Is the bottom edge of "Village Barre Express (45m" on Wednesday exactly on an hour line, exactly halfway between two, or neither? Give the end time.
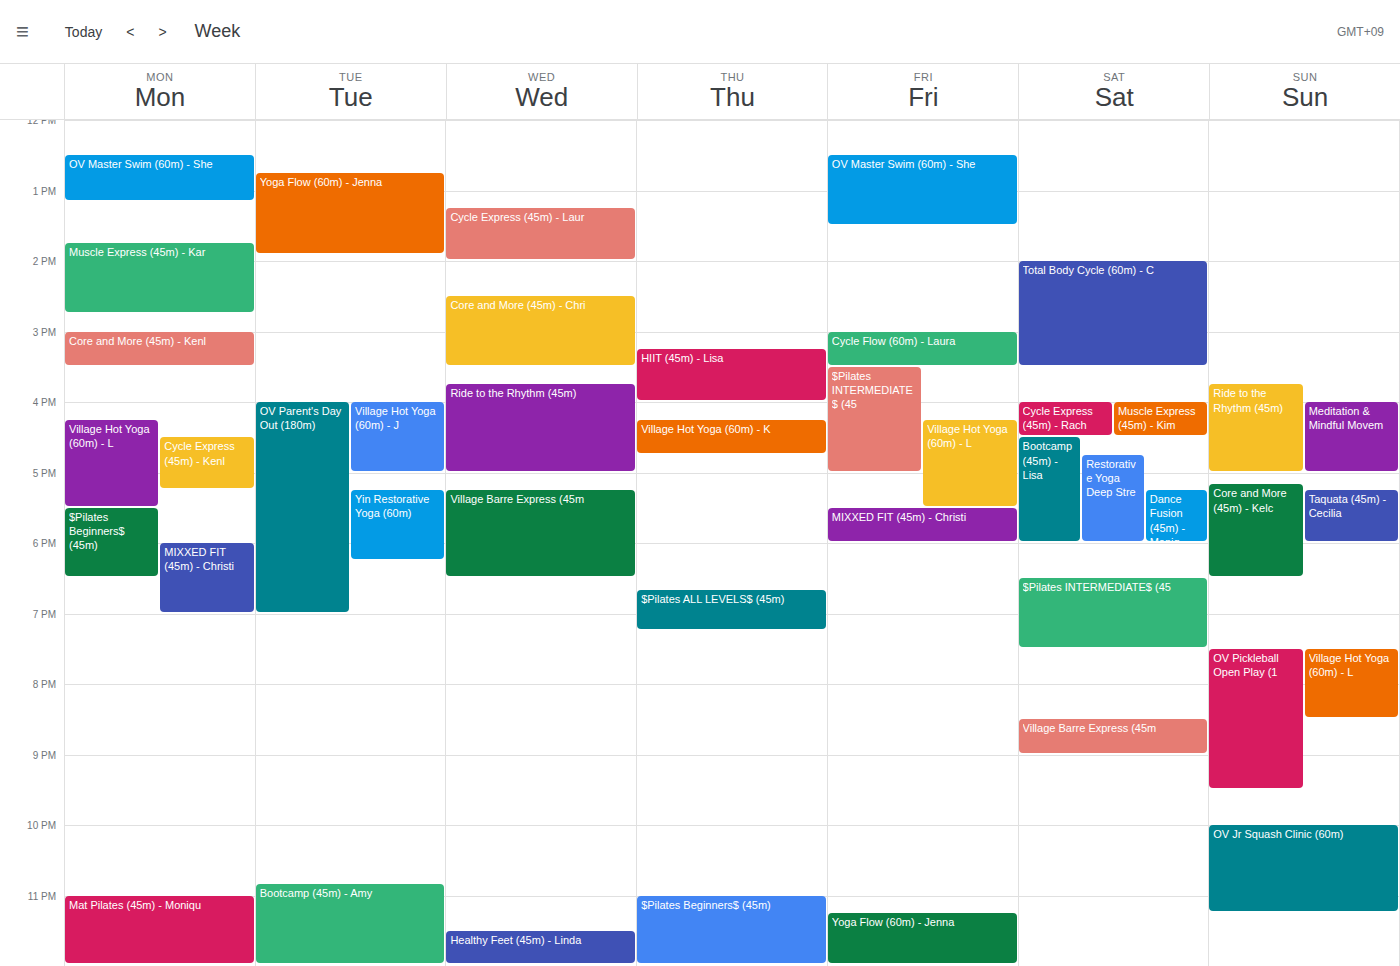
6:30 PM -- halfway between the 6 PM and 7 PM lines.